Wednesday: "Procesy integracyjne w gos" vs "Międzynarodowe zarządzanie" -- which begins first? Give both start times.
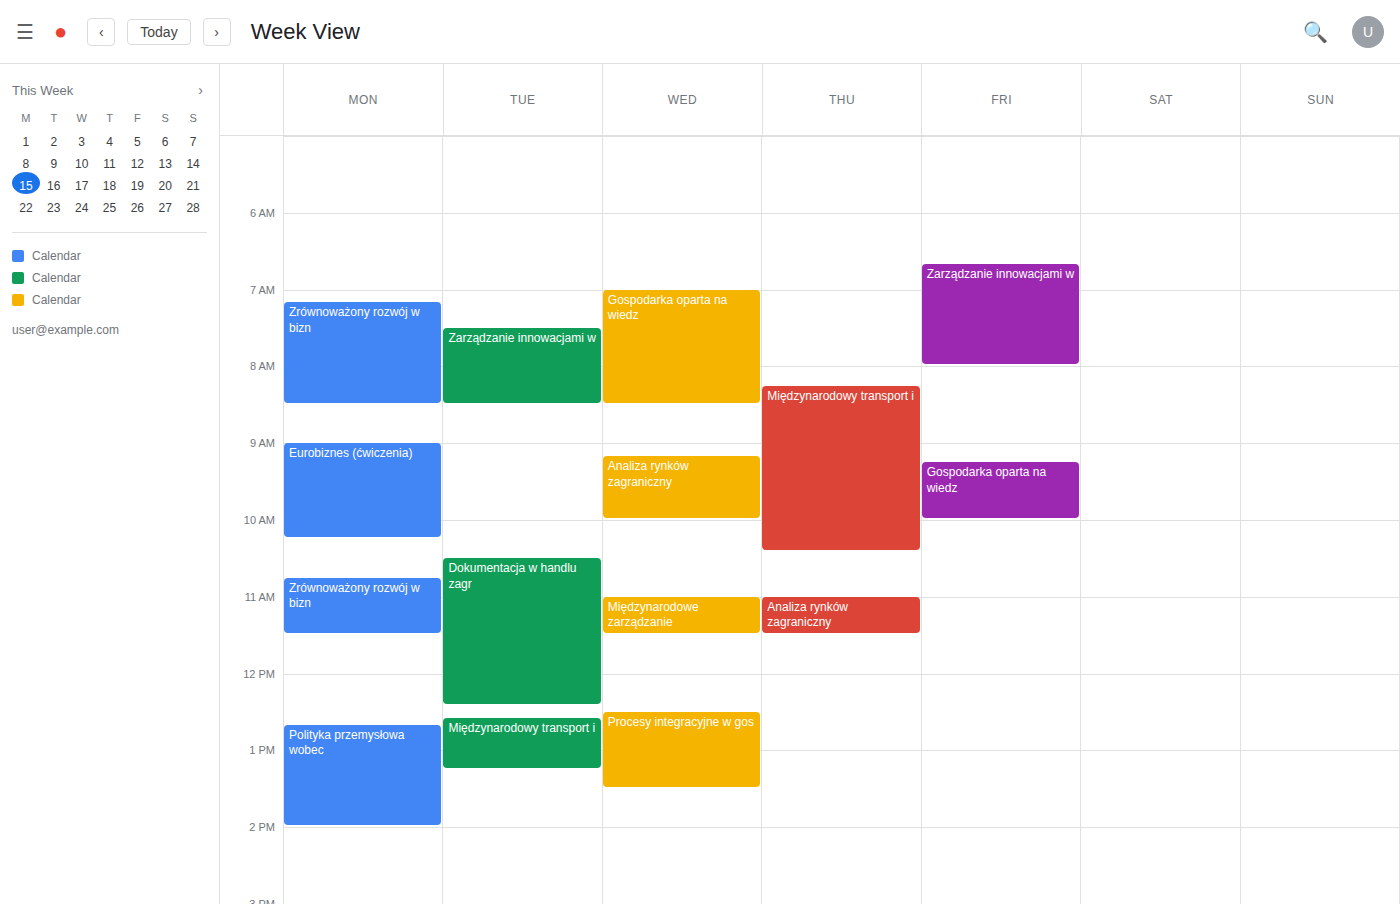
"Międzynarodowe zarządzanie" 11:00 AM; "Procesy integracyjne w gos" 12:30 PM.